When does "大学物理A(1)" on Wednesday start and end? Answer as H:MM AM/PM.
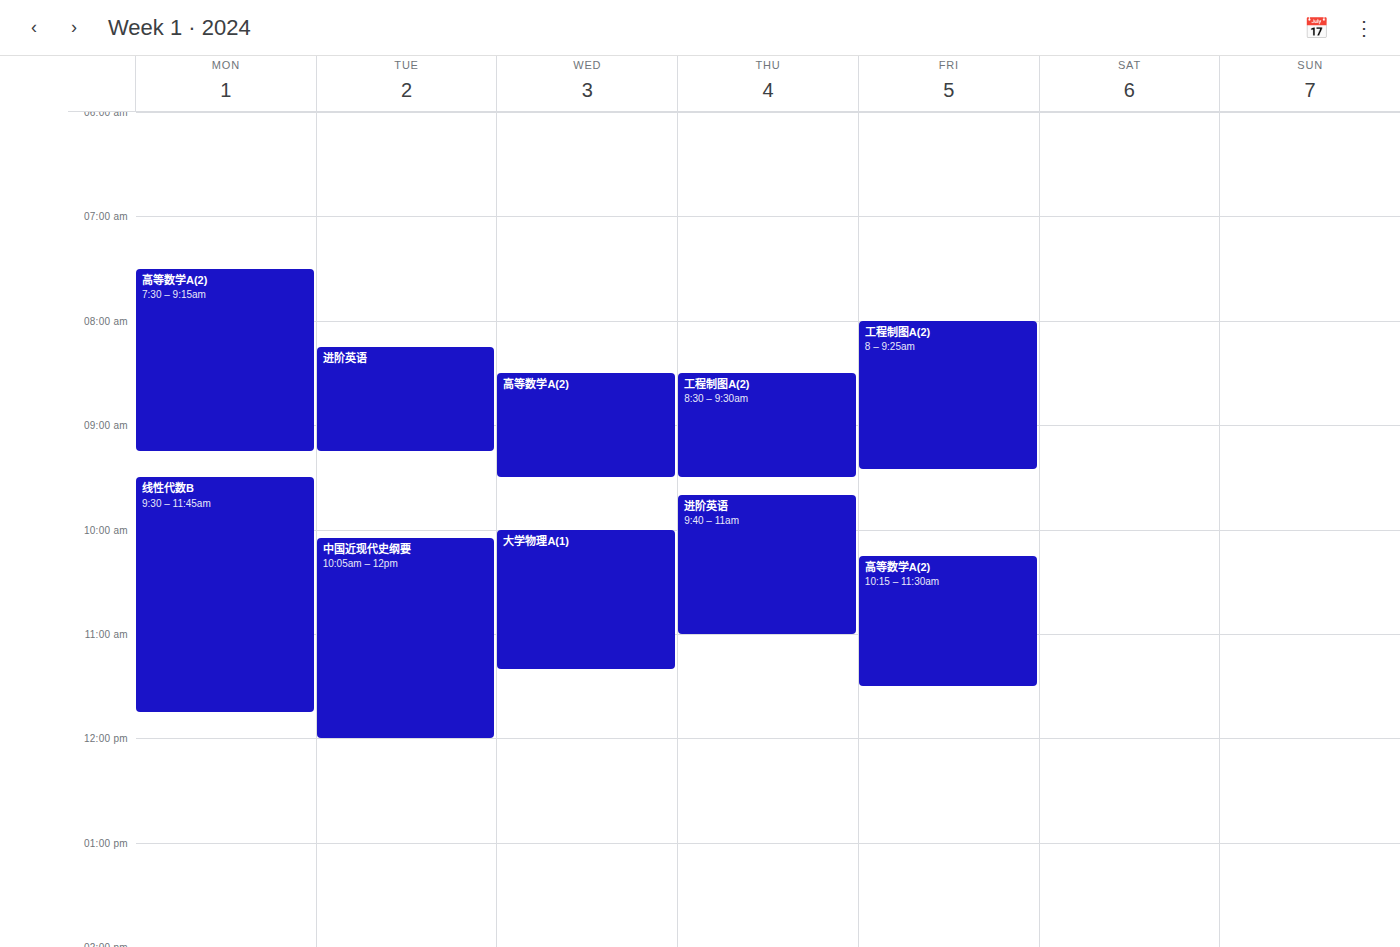
10:00 AM to 11:20 AM